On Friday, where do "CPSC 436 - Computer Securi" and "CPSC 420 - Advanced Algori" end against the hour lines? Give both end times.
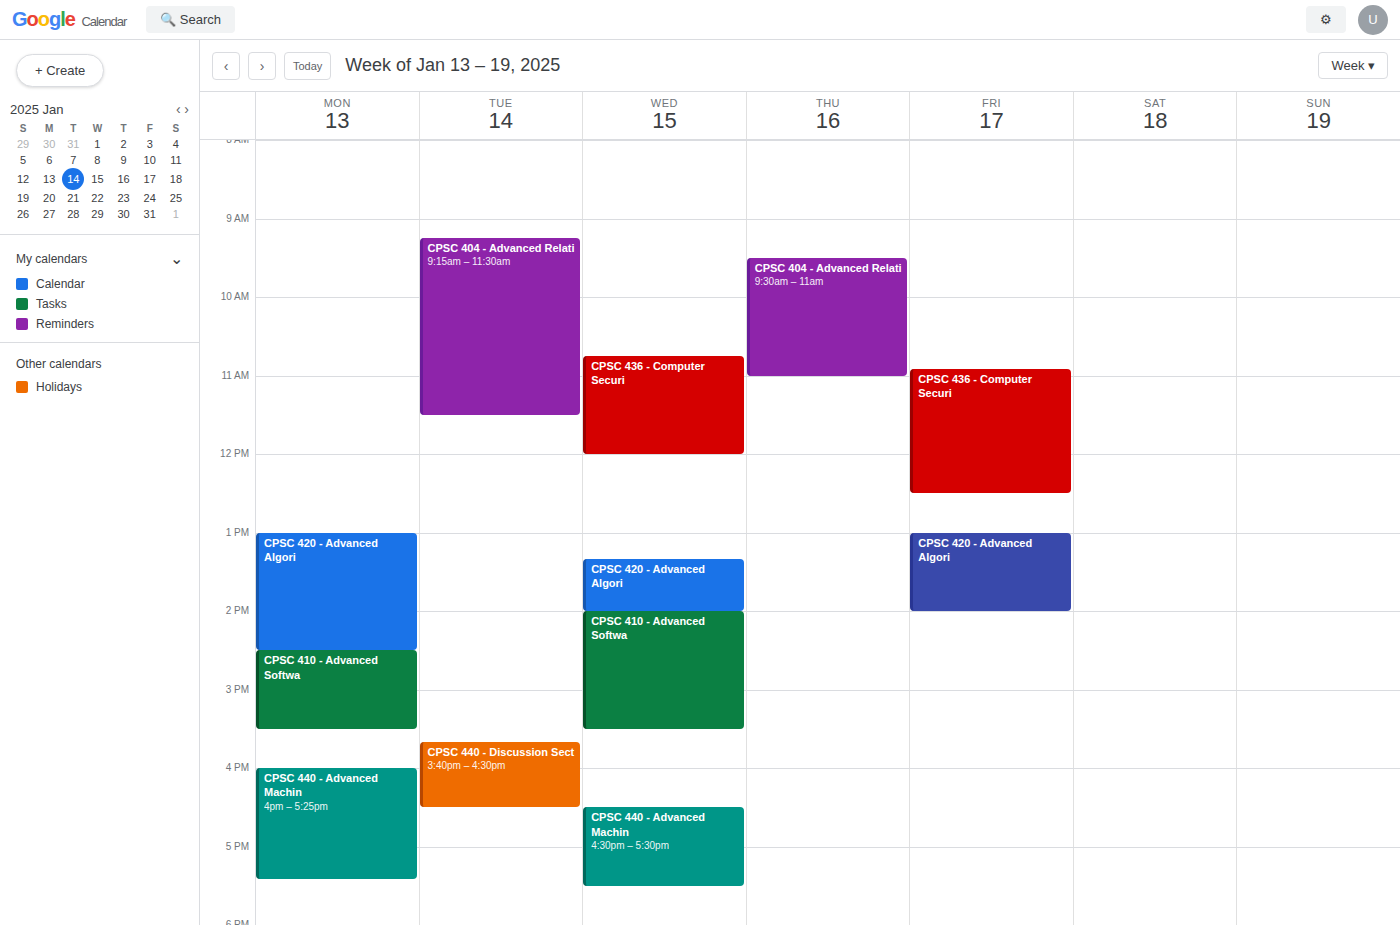
"CPSC 436 - Computer Securi": 12:30, halfway between the 12:00 and 13:00 lines. "CPSC 420 - Advanced Algori": 14:00, exactly on the 14:00 line.